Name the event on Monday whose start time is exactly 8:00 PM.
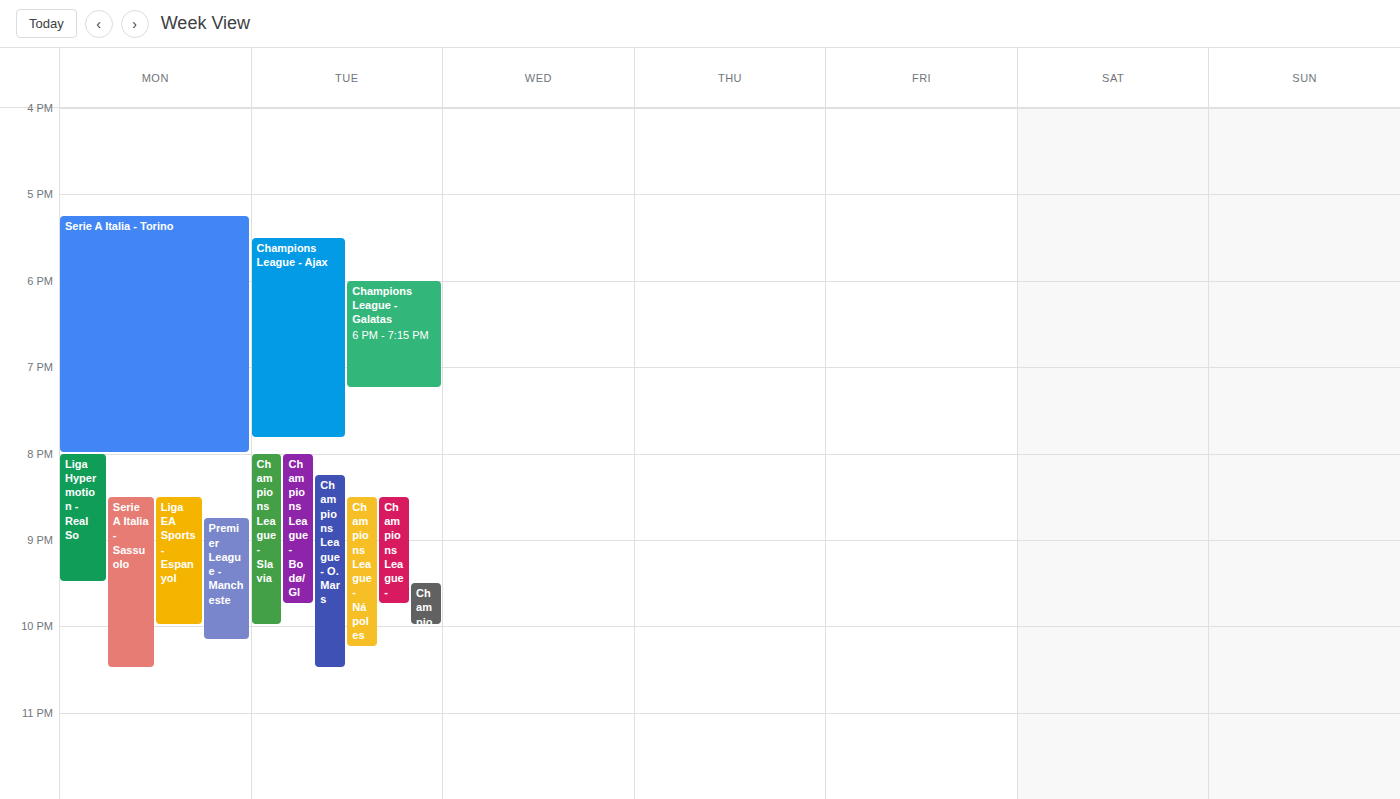
"Liga Hypermotion - Real So"